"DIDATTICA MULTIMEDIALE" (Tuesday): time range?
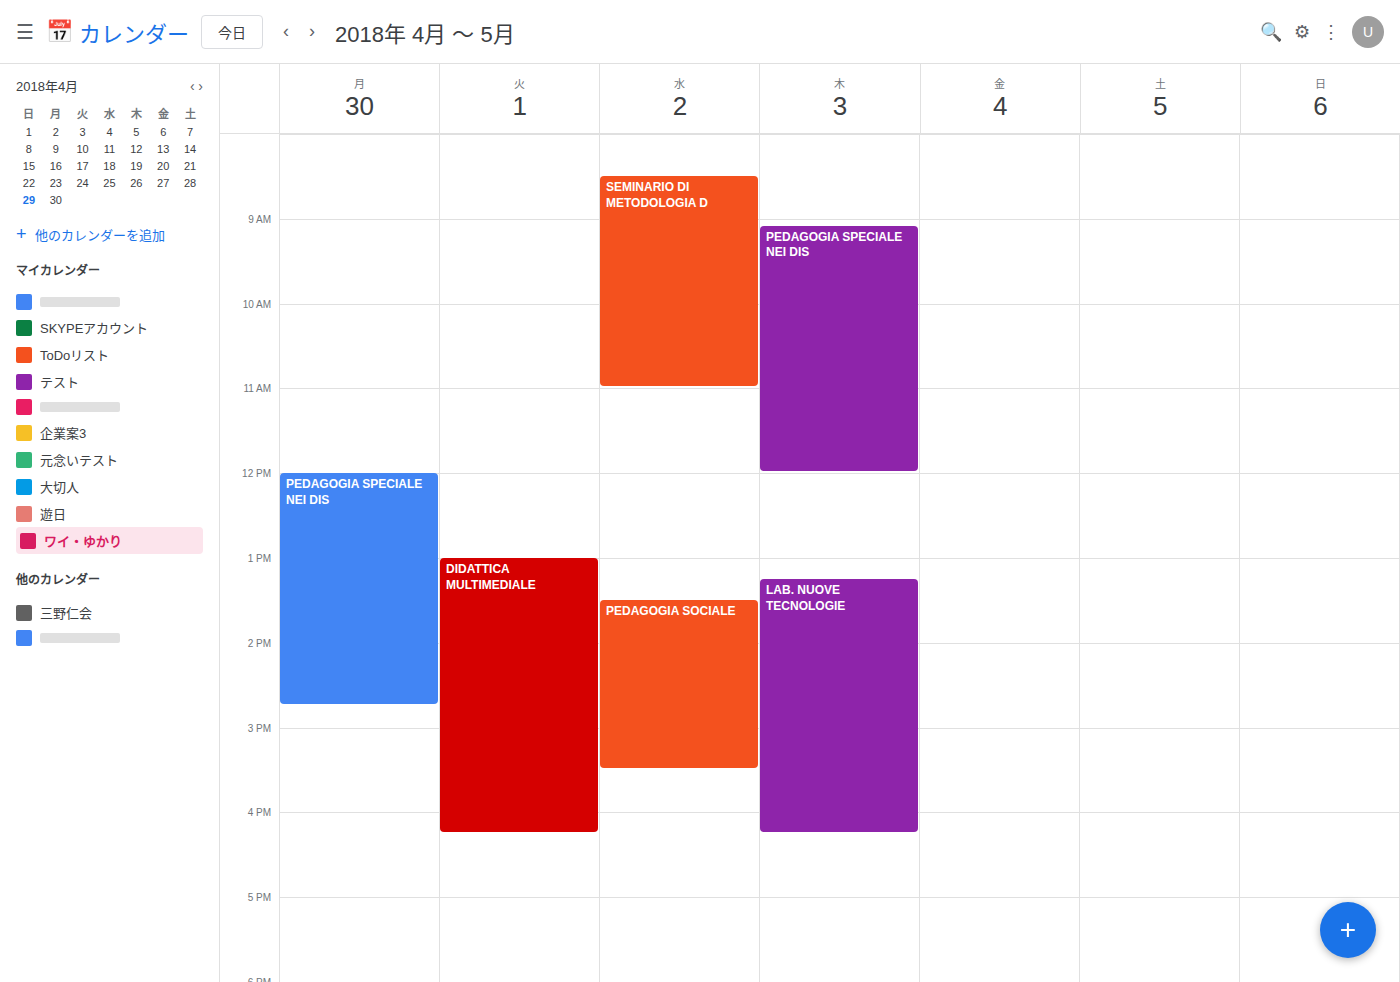
1:00 PM to 4:15 PM